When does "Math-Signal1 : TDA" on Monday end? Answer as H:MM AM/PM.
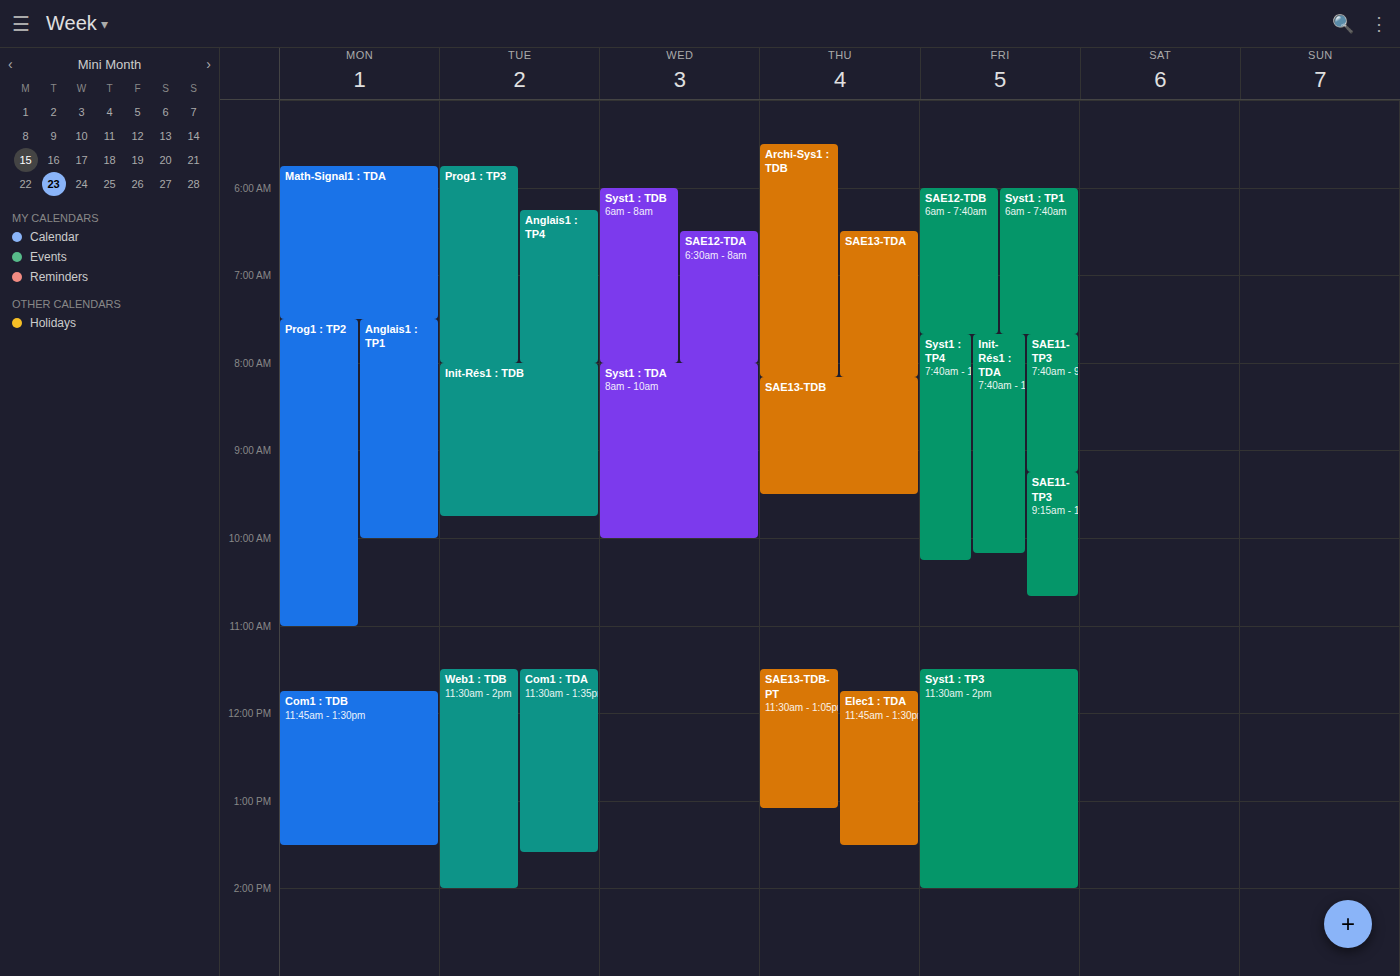
7:30 AM